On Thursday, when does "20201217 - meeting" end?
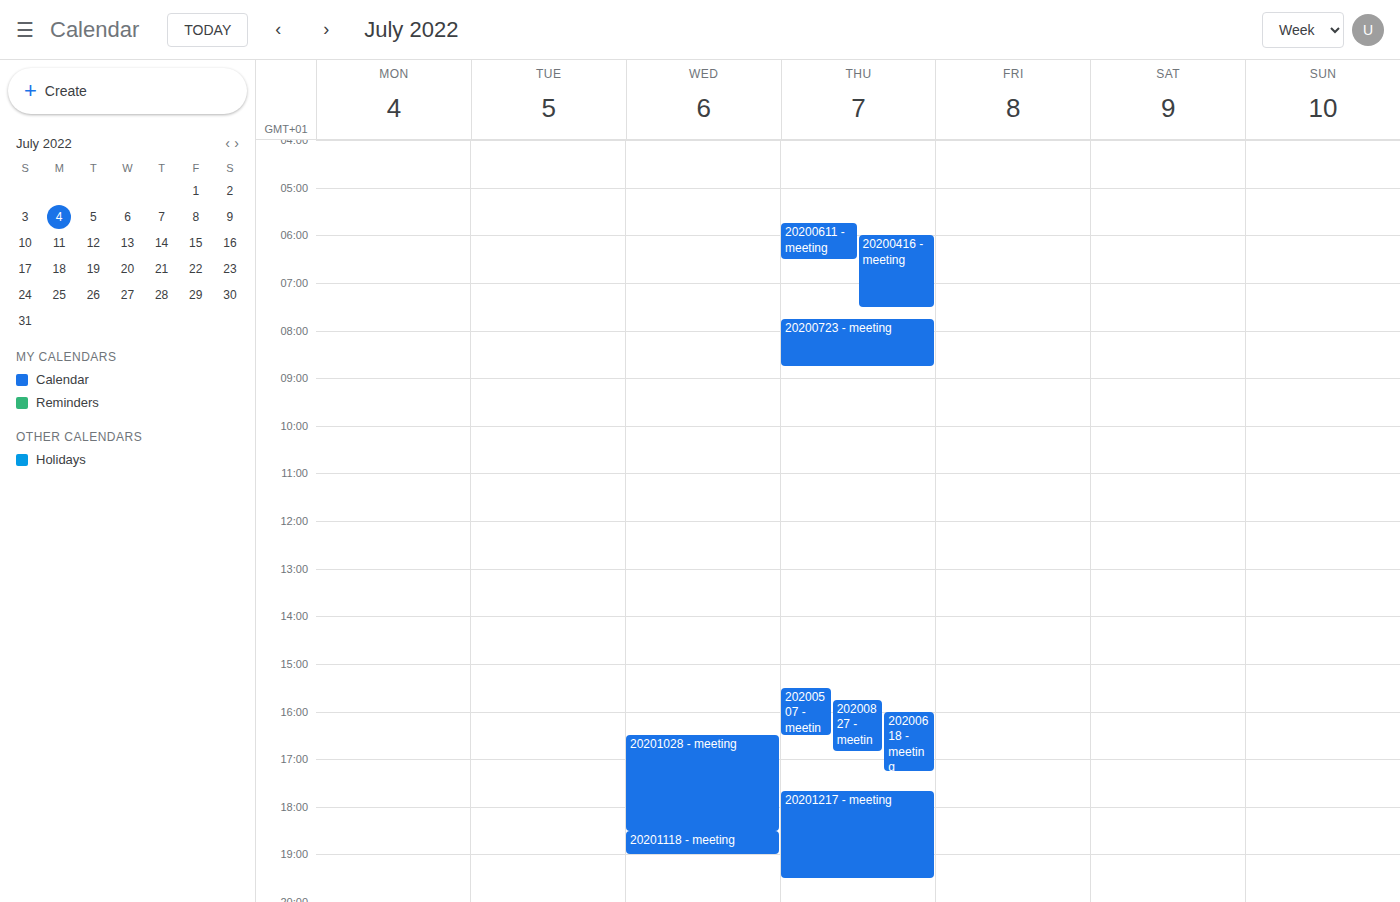
19:30